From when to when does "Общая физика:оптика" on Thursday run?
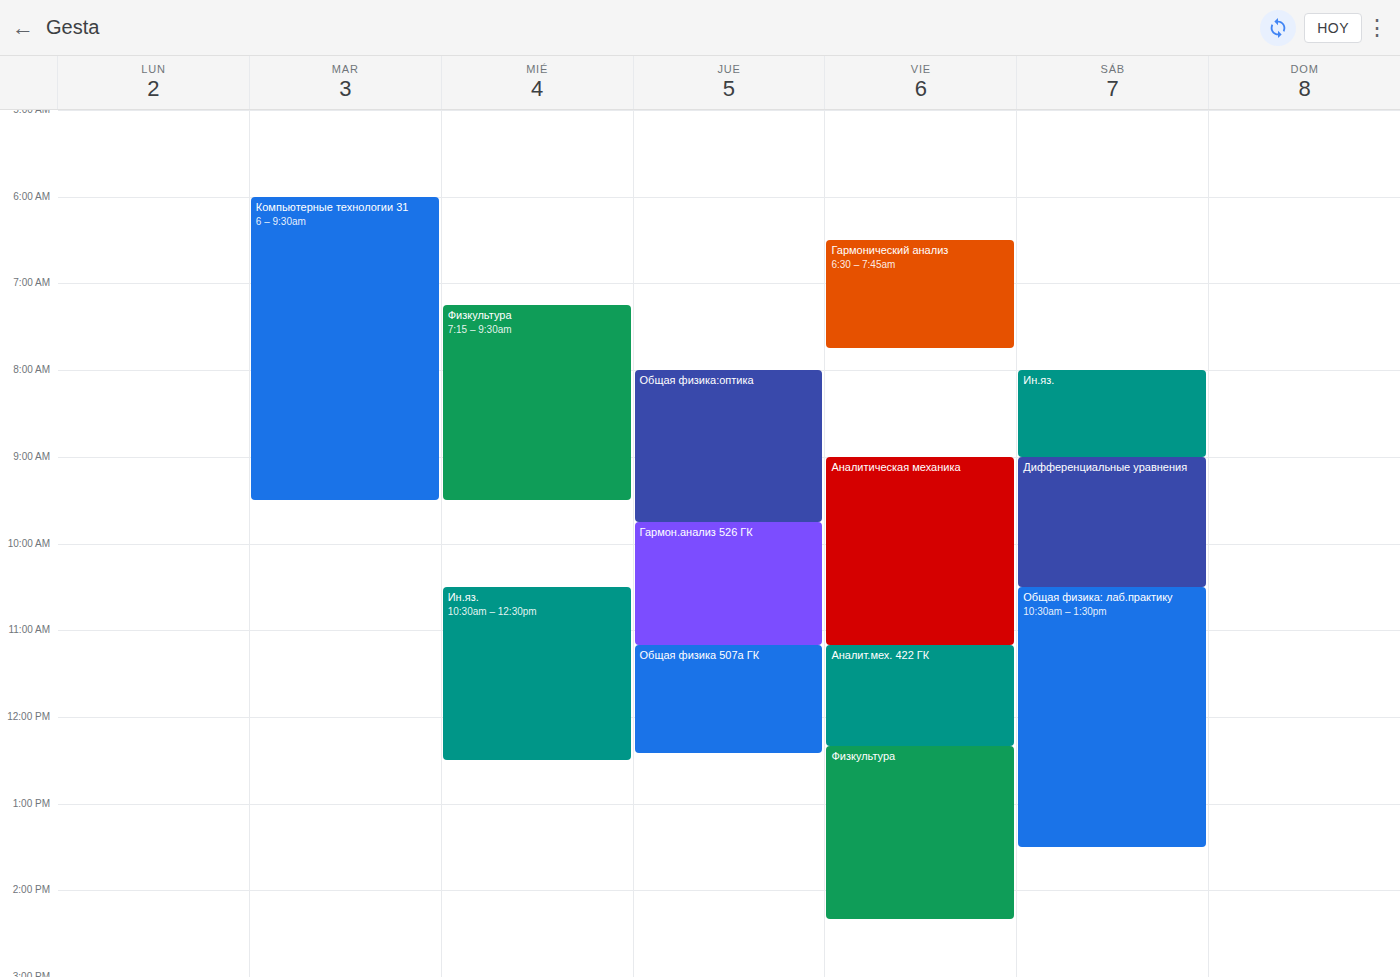
8:00 AM to 9:45 AM